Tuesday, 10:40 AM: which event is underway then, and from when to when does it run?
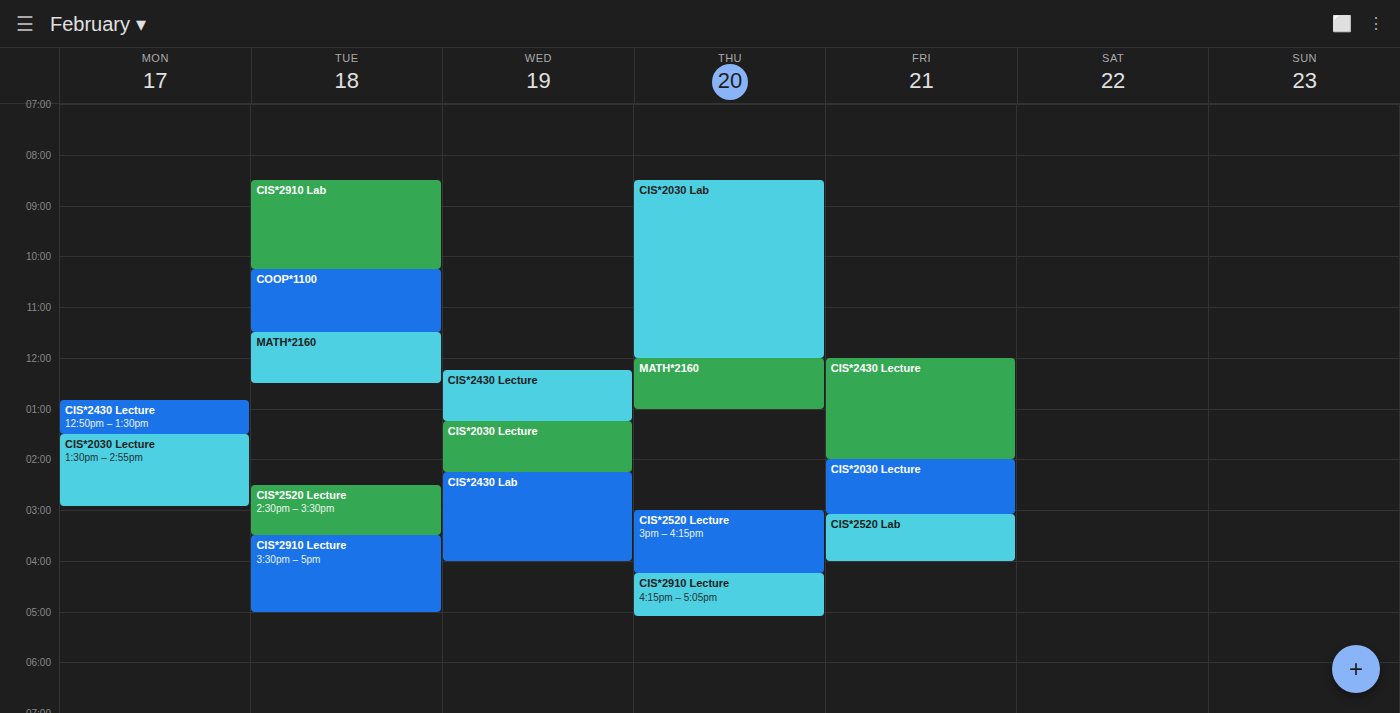
"COOP*1100", 10:15 AM to 11:30 AM